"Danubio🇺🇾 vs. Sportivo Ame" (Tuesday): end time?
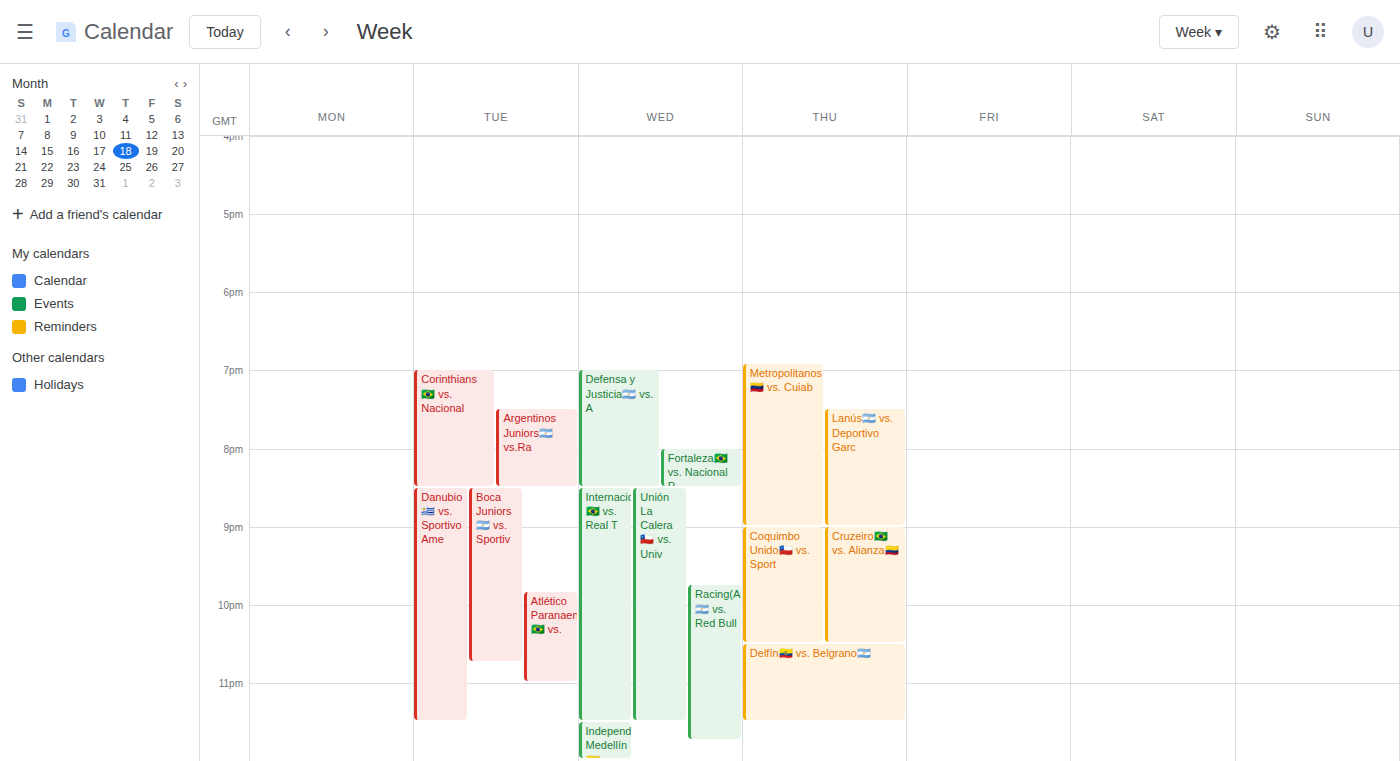
11:30 PM